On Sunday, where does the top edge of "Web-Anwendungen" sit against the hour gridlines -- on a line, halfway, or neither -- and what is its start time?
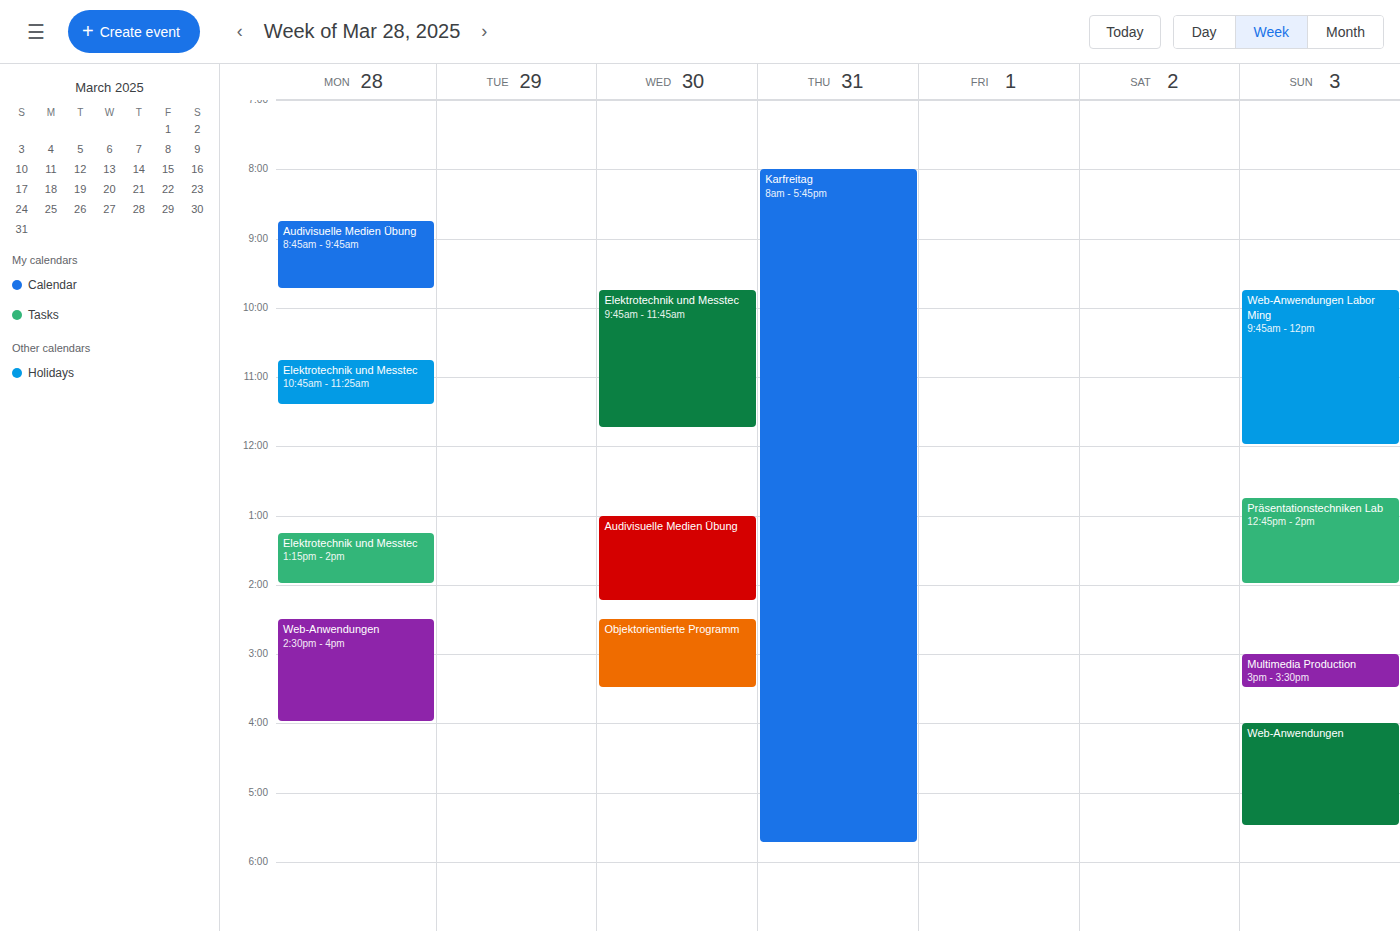
4:00 PM -- exactly on the 4 PM line.